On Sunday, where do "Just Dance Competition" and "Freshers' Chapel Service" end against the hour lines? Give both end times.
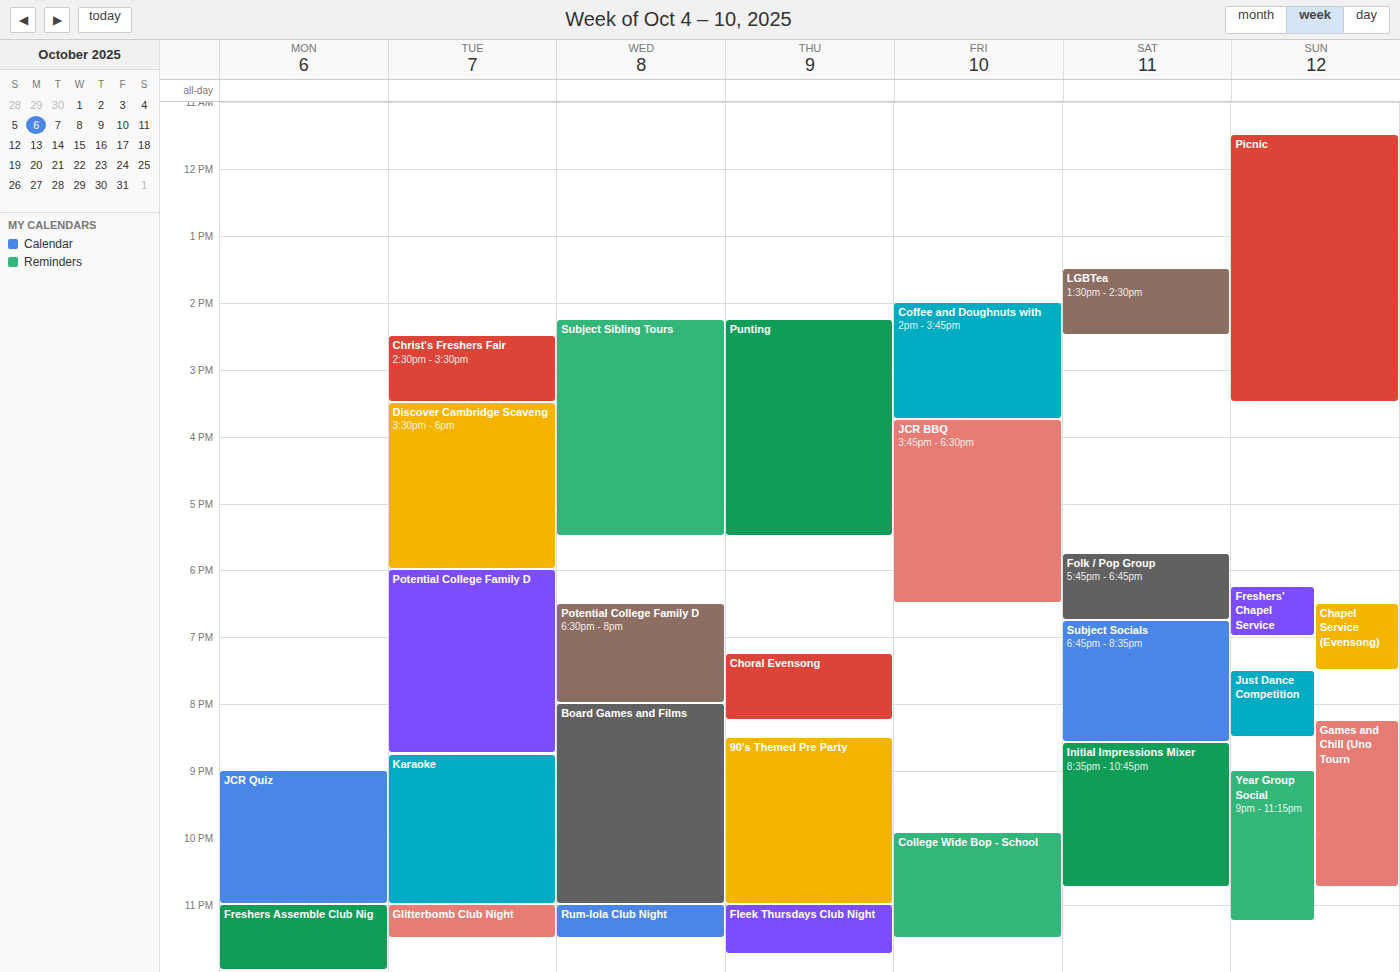
"Just Dance Competition": 8:30 PM, halfway between the 8 PM and 9 PM lines. "Freshers' Chapel Service": 7:00 PM, exactly on the 7 PM line.